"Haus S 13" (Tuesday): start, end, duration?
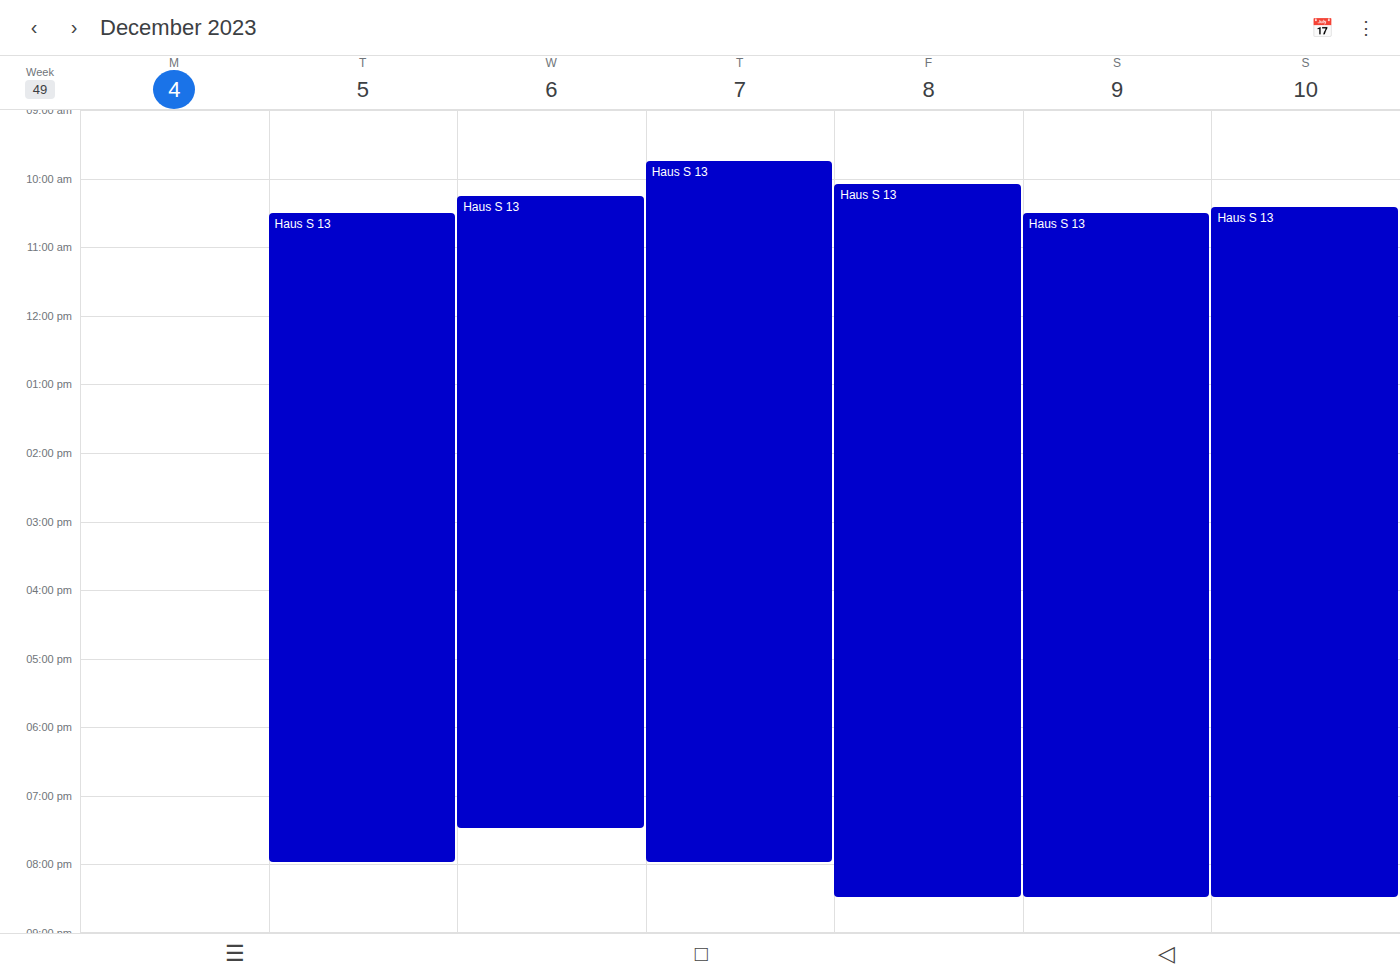
10:30 AM to 8:00 PM, 9 hours 30 minutes